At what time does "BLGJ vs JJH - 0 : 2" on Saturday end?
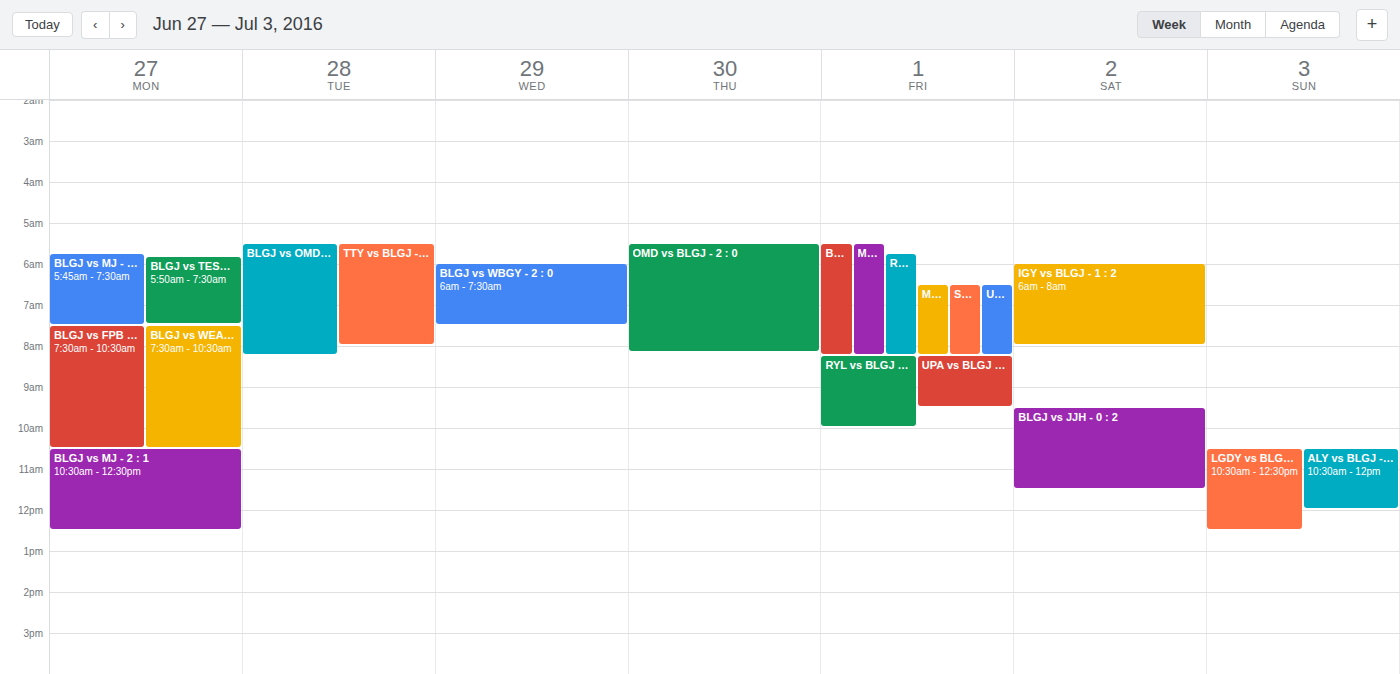
11:30 AM